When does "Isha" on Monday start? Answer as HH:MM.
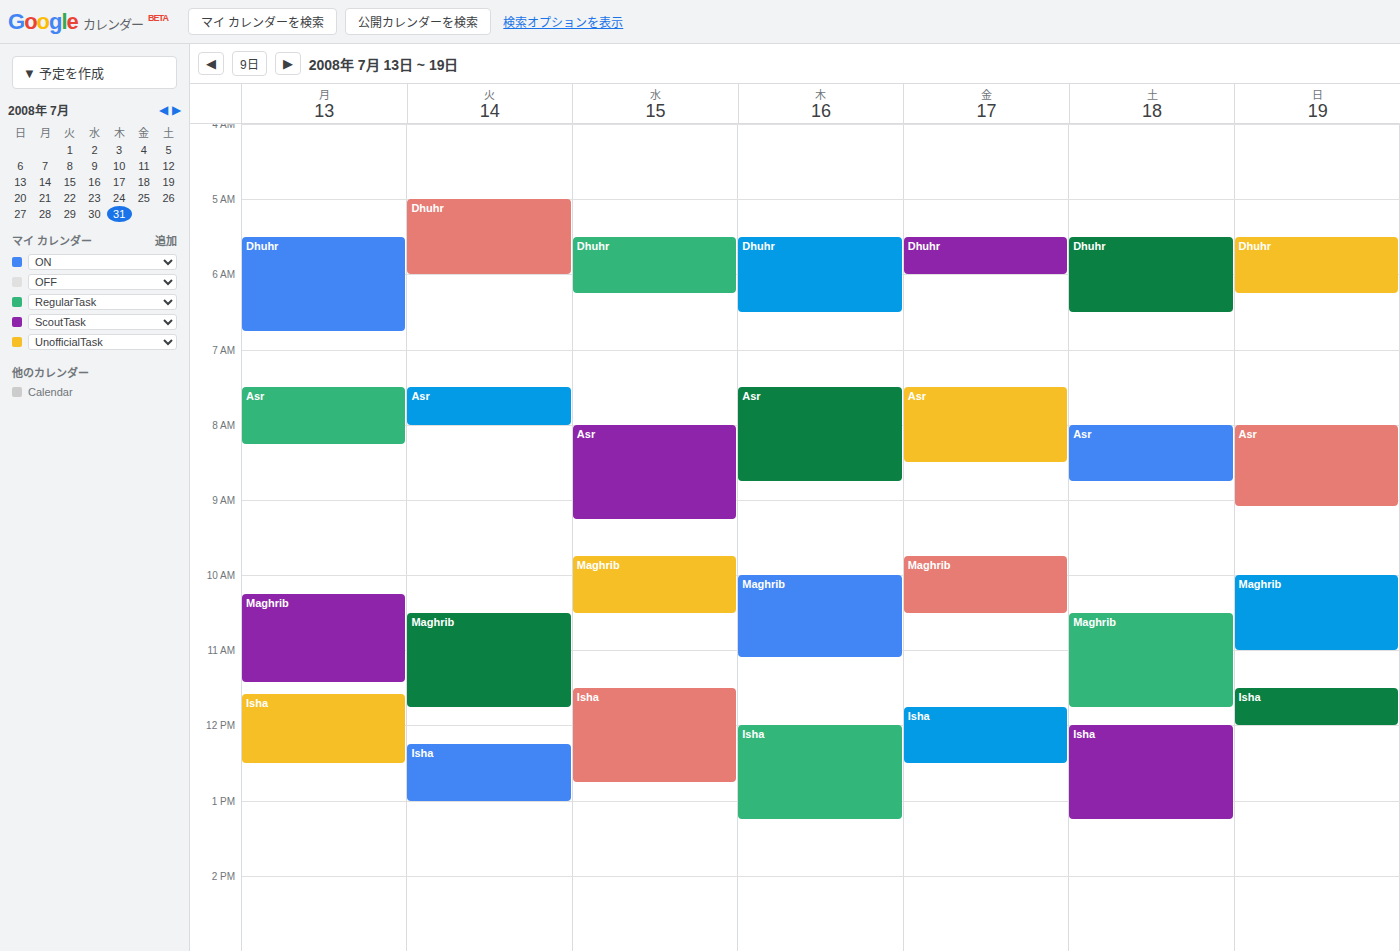
11:35